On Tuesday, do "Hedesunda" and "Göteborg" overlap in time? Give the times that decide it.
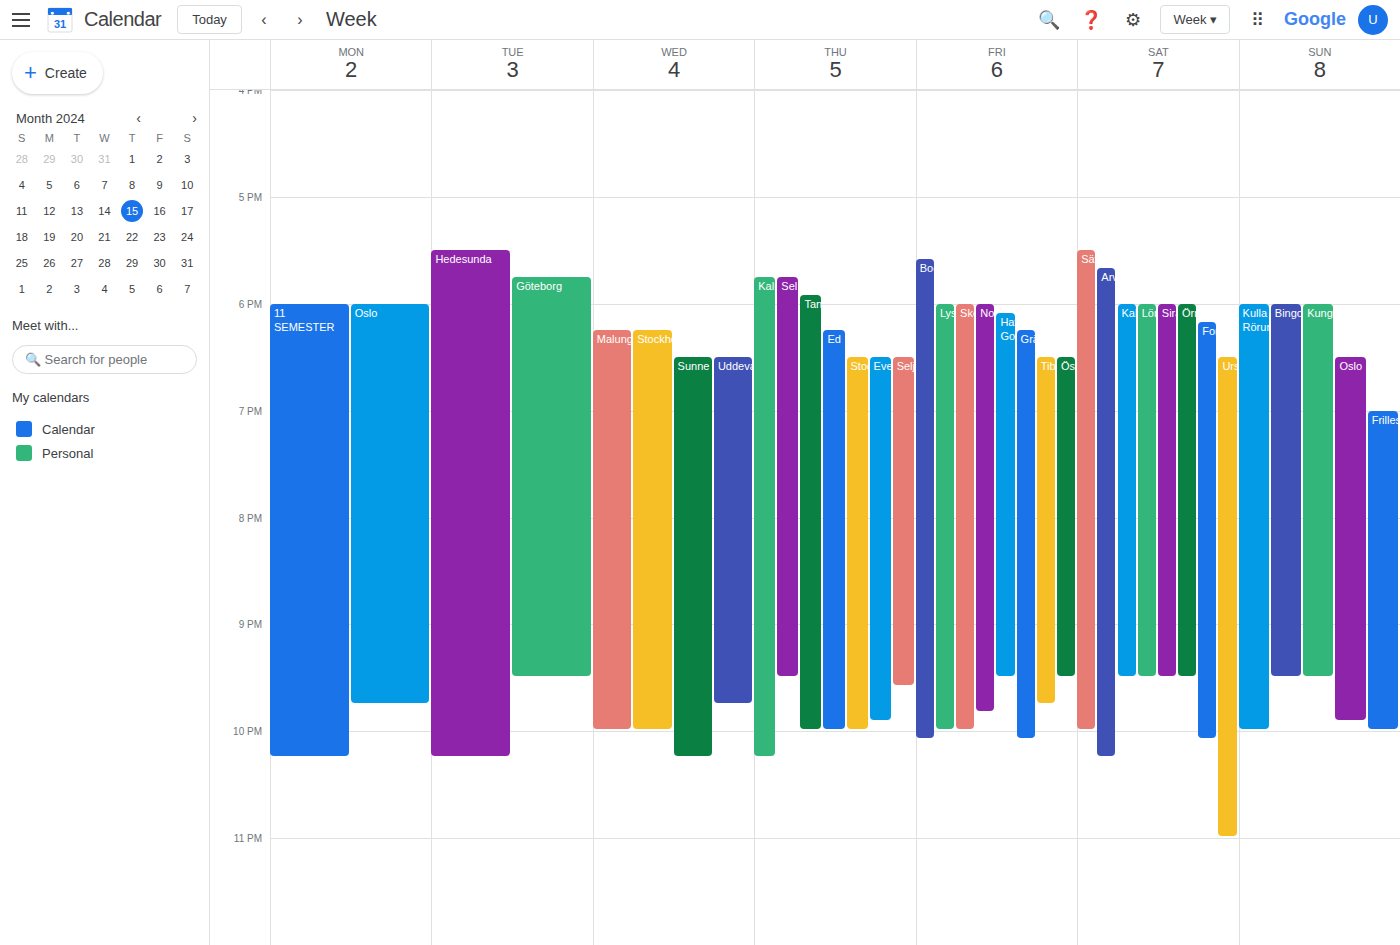
"Göteborg" runs 5:45 PM to 9:30 PM, inside "Hedesunda" -- they overlap.